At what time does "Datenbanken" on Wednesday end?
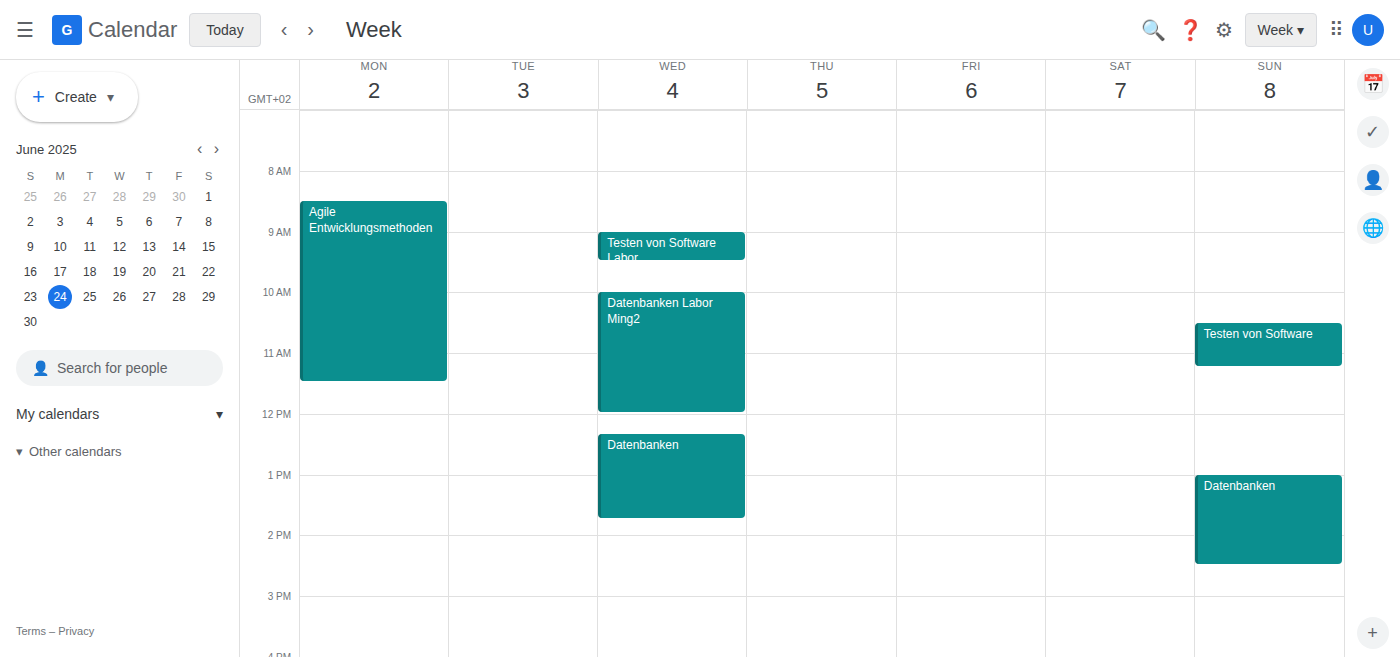
1:45 PM